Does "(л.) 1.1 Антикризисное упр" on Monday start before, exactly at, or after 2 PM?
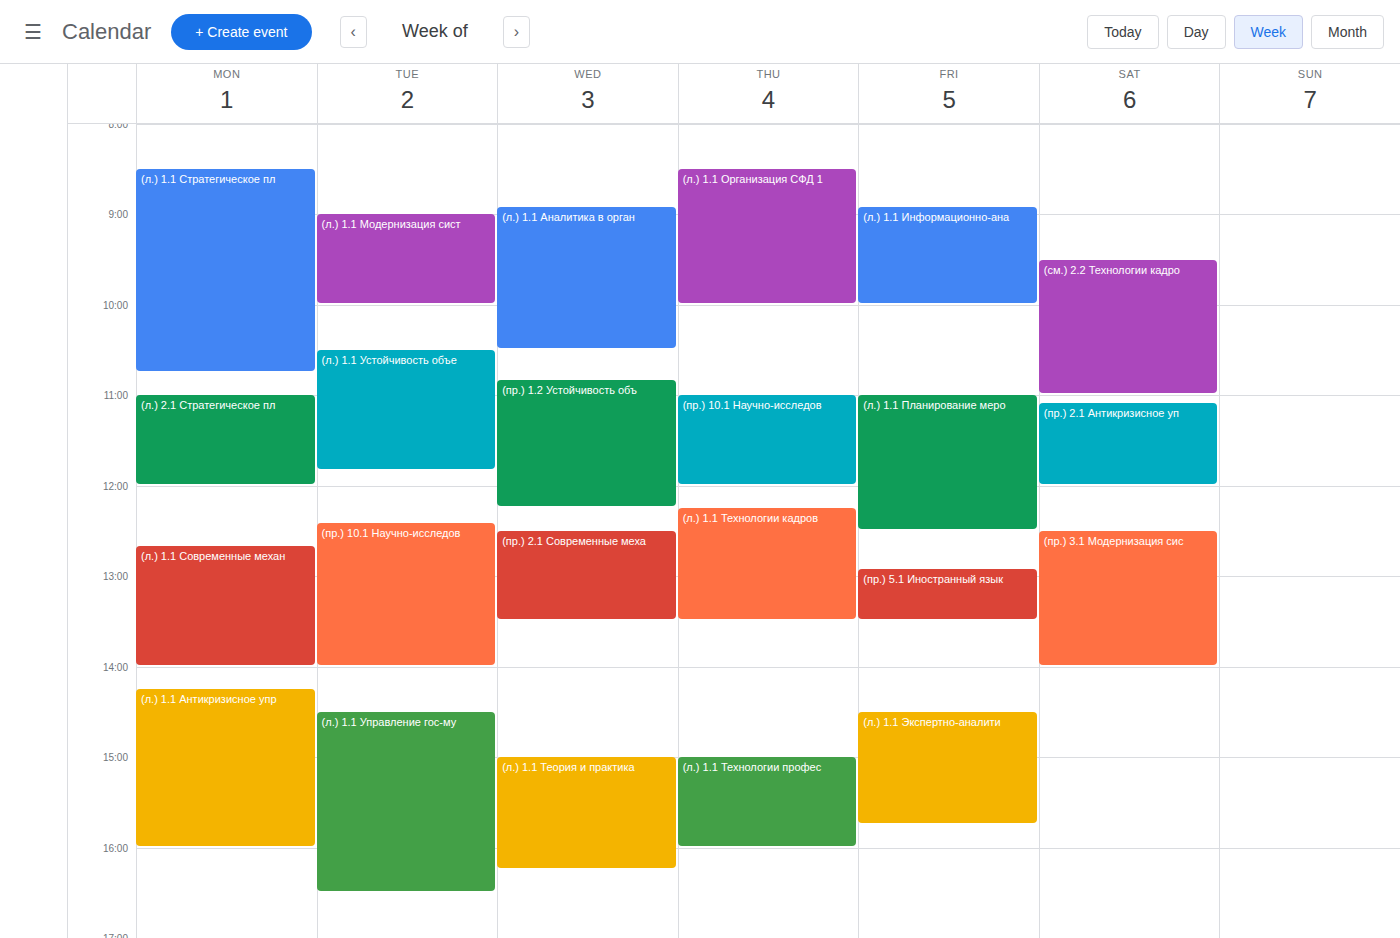
2:15 PM -- after 2 PM, 15 minutes below the 2 PM line.